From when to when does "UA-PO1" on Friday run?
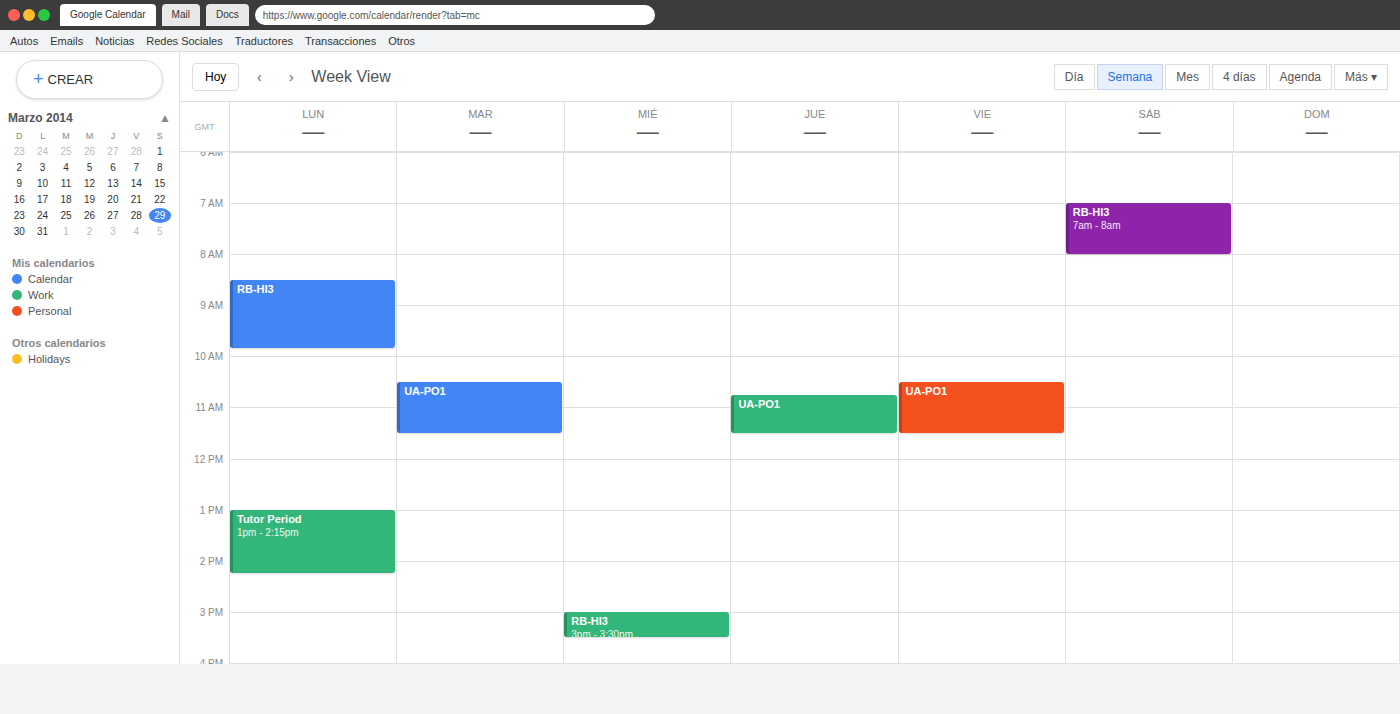
10:30 AM to 11:30 AM